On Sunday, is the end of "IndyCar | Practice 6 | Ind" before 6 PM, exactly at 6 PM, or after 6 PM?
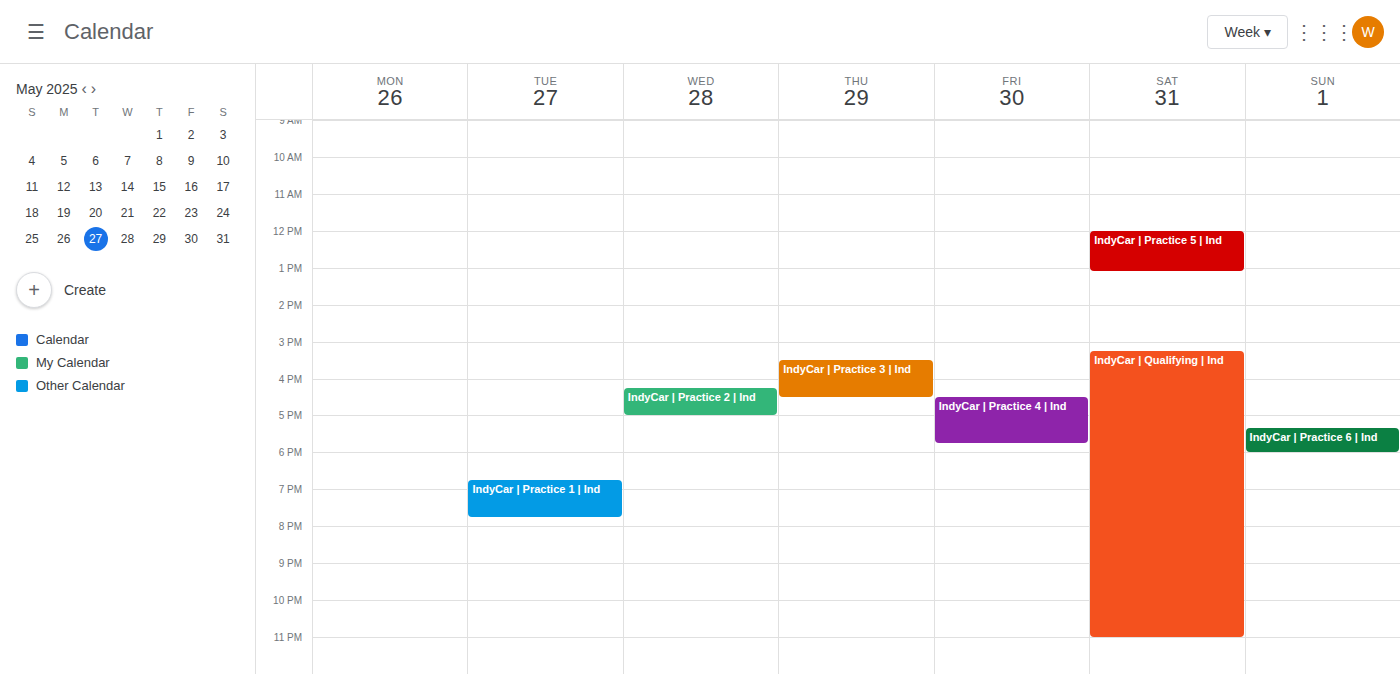
6:00 PM -- exactly at 6 PM, on the 6 PM line.